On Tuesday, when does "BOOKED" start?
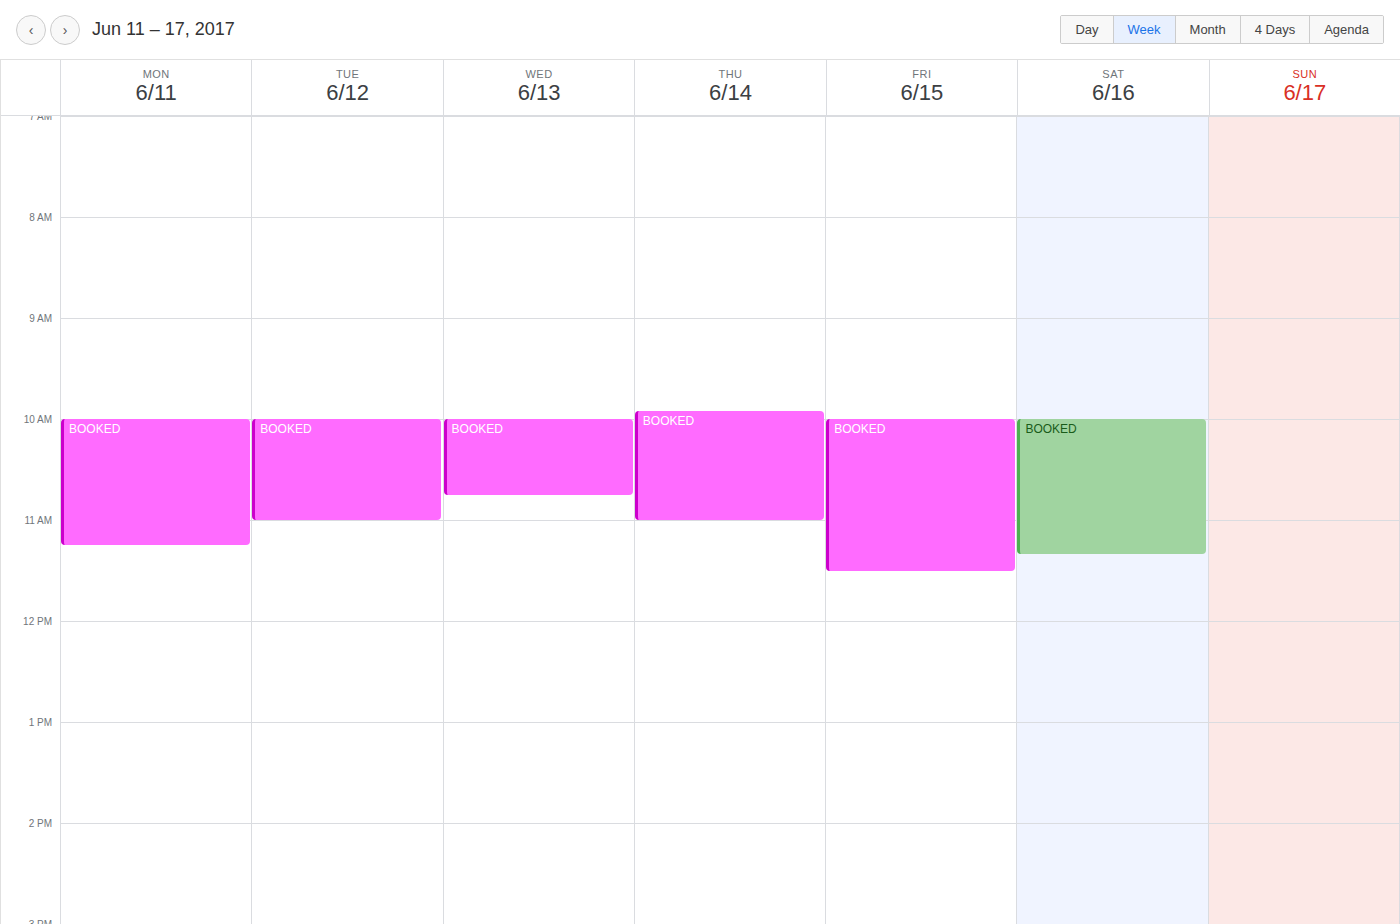
10:00 AM